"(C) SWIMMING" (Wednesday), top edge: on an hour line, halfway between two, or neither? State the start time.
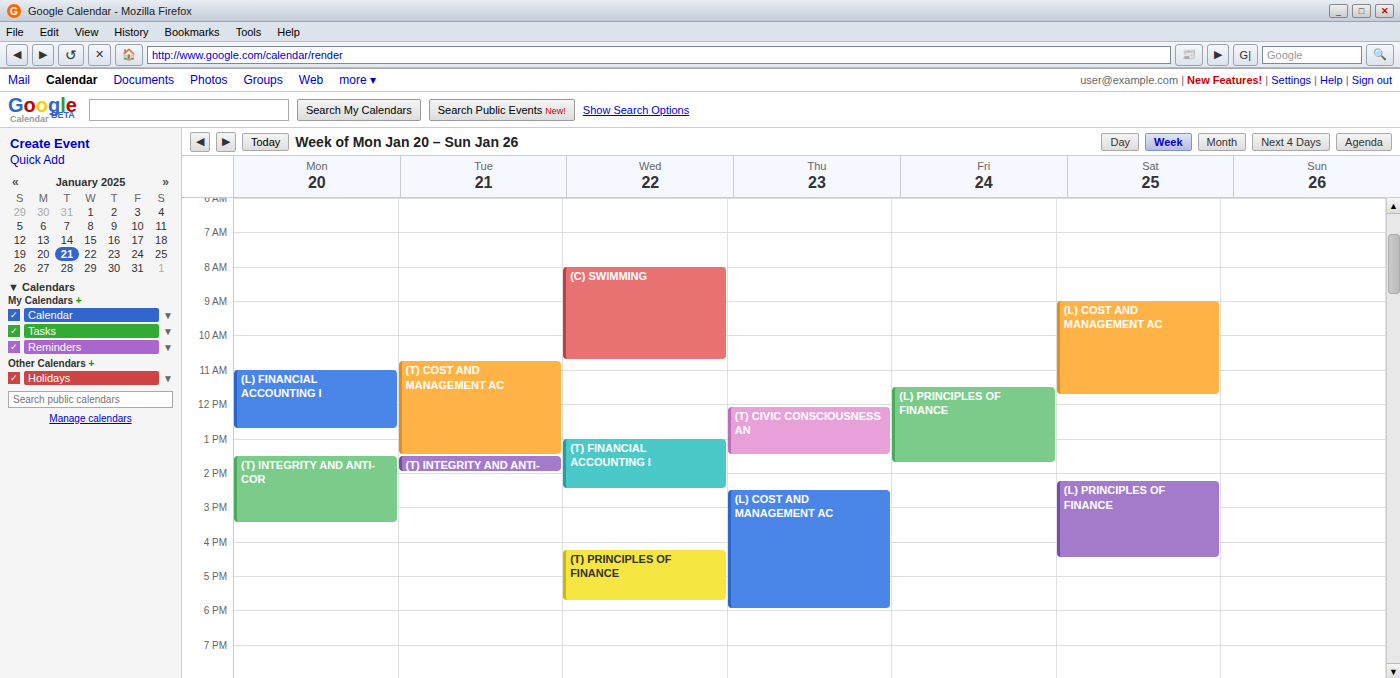
8:00 AM -- exactly on the 8 AM line.